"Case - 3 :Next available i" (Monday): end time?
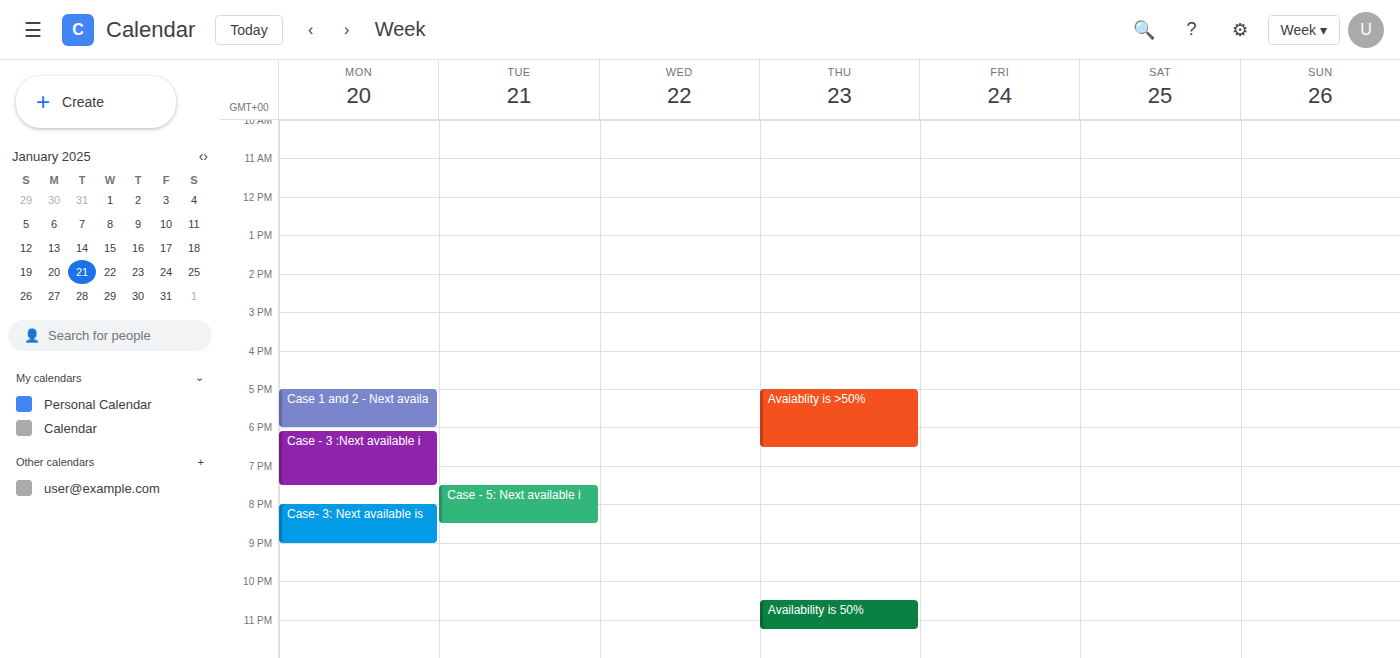
7:30 PM